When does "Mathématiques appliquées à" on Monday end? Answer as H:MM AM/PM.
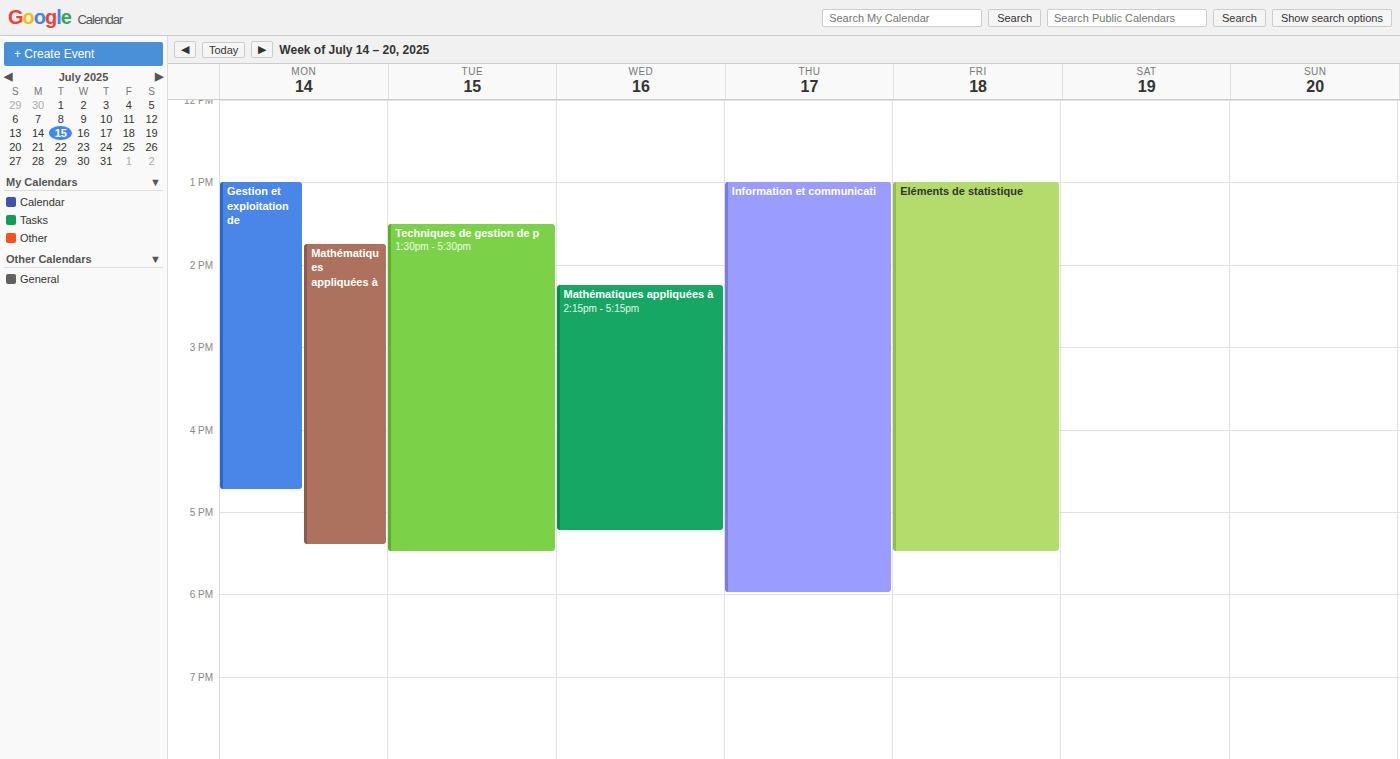
5:25 PM